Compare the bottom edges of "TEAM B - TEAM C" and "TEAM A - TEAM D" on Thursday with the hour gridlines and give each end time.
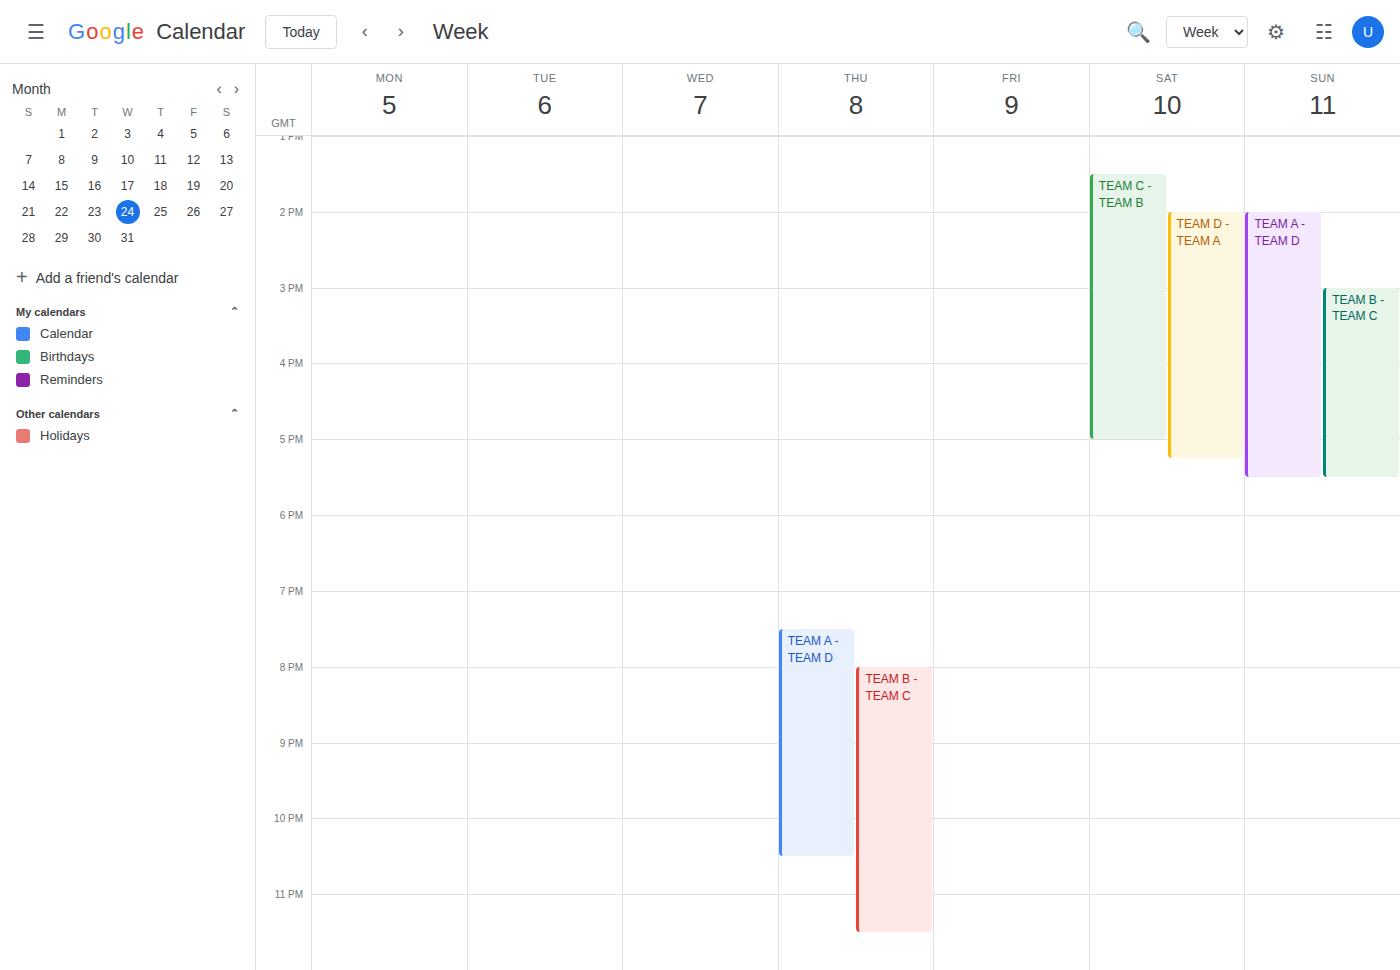
"TEAM B - TEAM C": 11:30 PM, halfway between the 11 PM and 12 AM lines. "TEAM A - TEAM D": 10:30 PM, halfway between the 10 PM and 11 PM lines.